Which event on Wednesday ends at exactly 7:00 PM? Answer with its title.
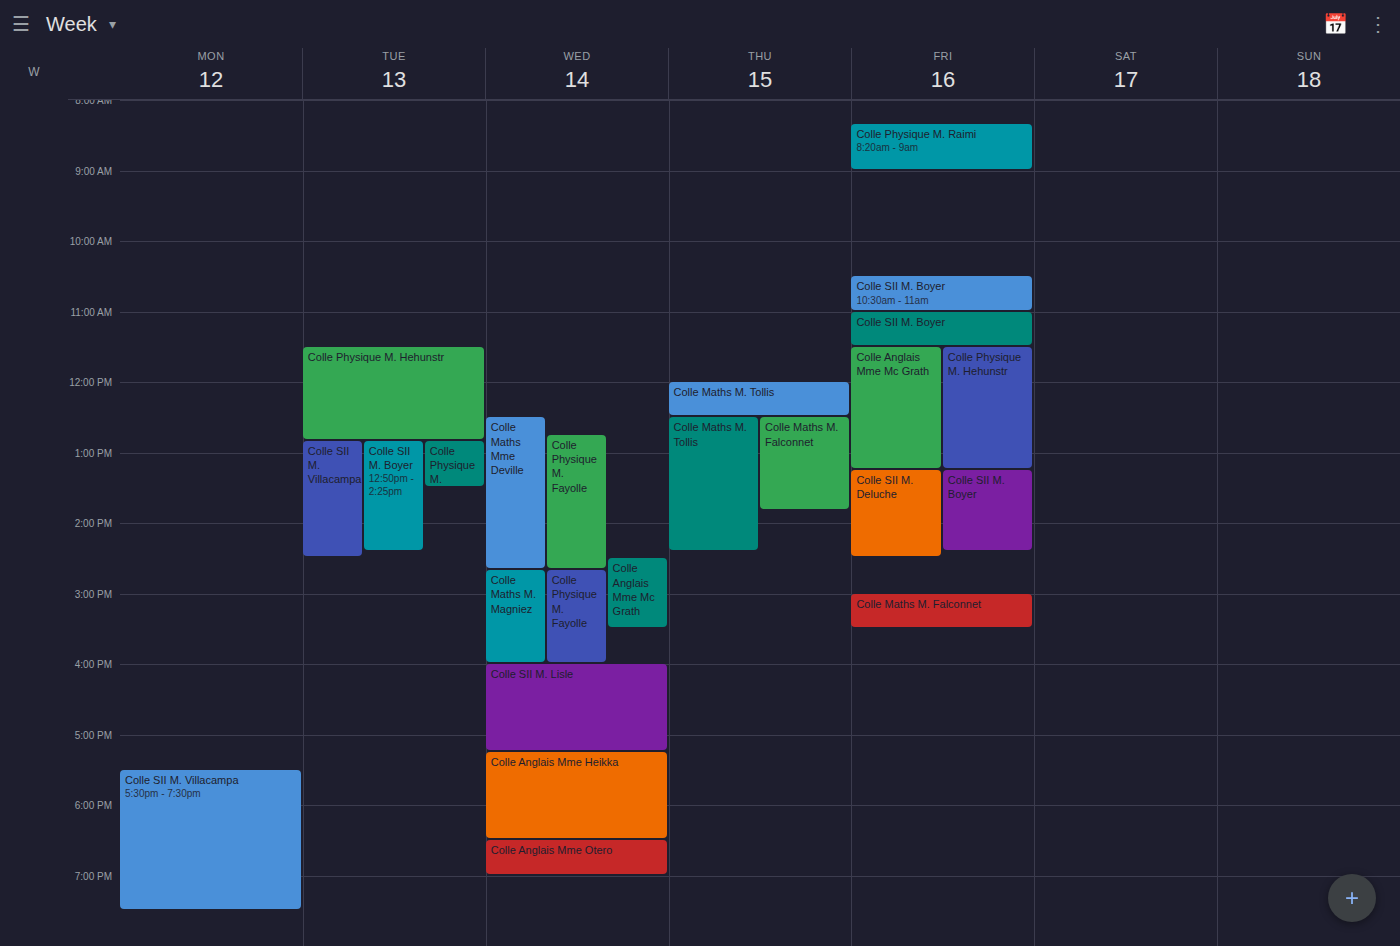
"Colle Anglais Mme Otero"